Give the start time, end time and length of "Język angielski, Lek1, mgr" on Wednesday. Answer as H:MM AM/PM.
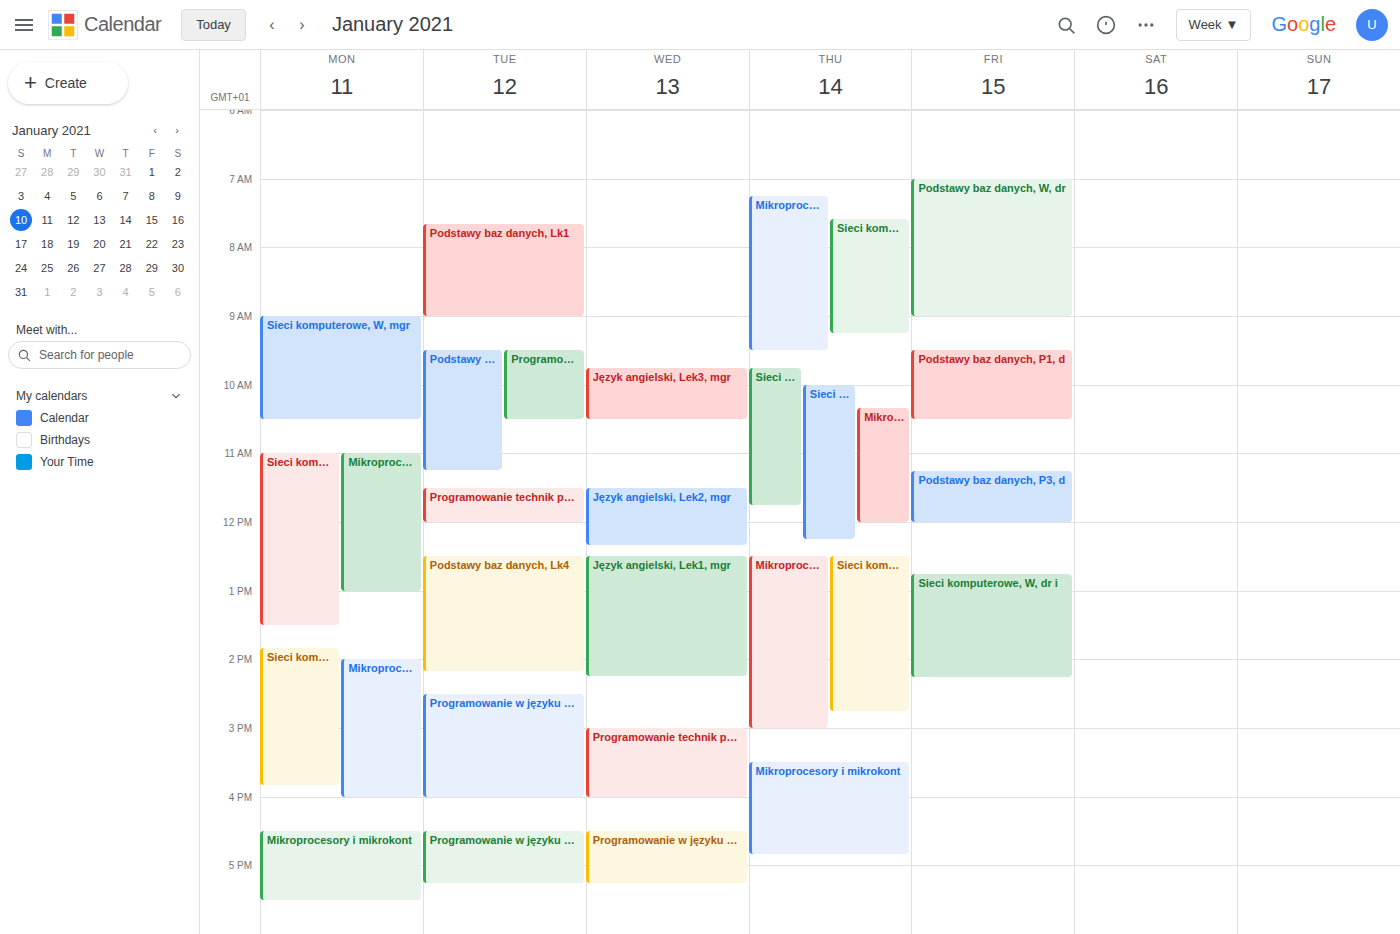
12:30 PM to 2:15 PM, 1 hour 45 minutes